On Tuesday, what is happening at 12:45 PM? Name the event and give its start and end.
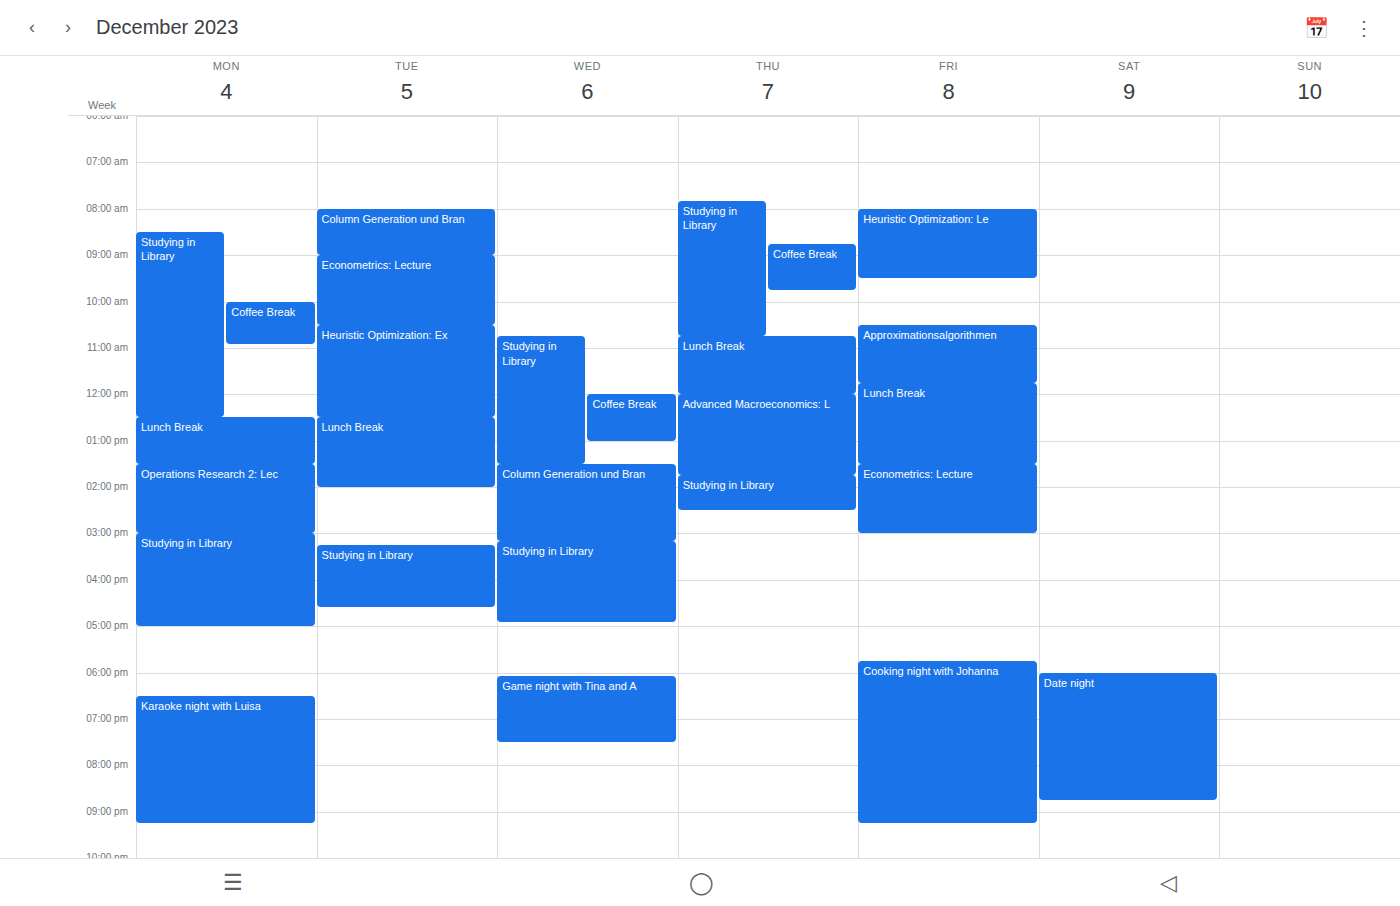
"Lunch Break", 12:30 PM to 2:00 PM